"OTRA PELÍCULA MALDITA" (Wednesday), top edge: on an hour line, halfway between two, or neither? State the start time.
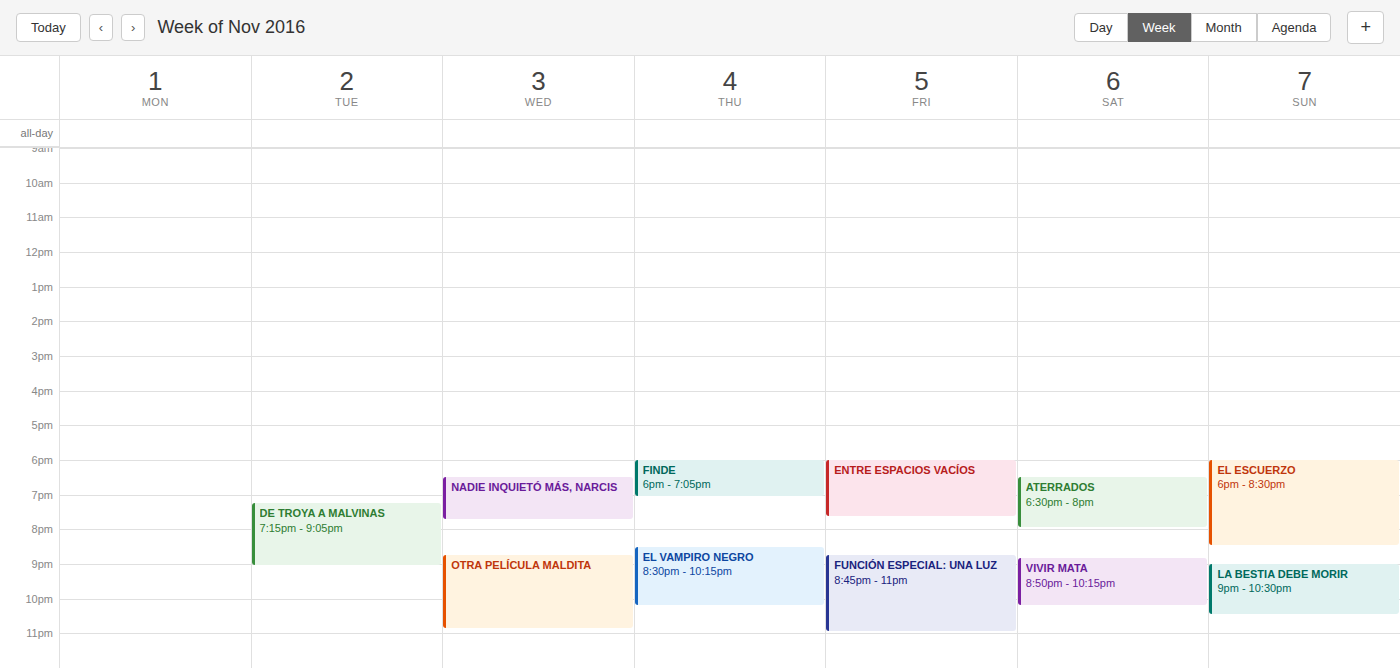
8:45 PM -- neither: three quarters of the way from the 8 PM line to the 9 PM line.